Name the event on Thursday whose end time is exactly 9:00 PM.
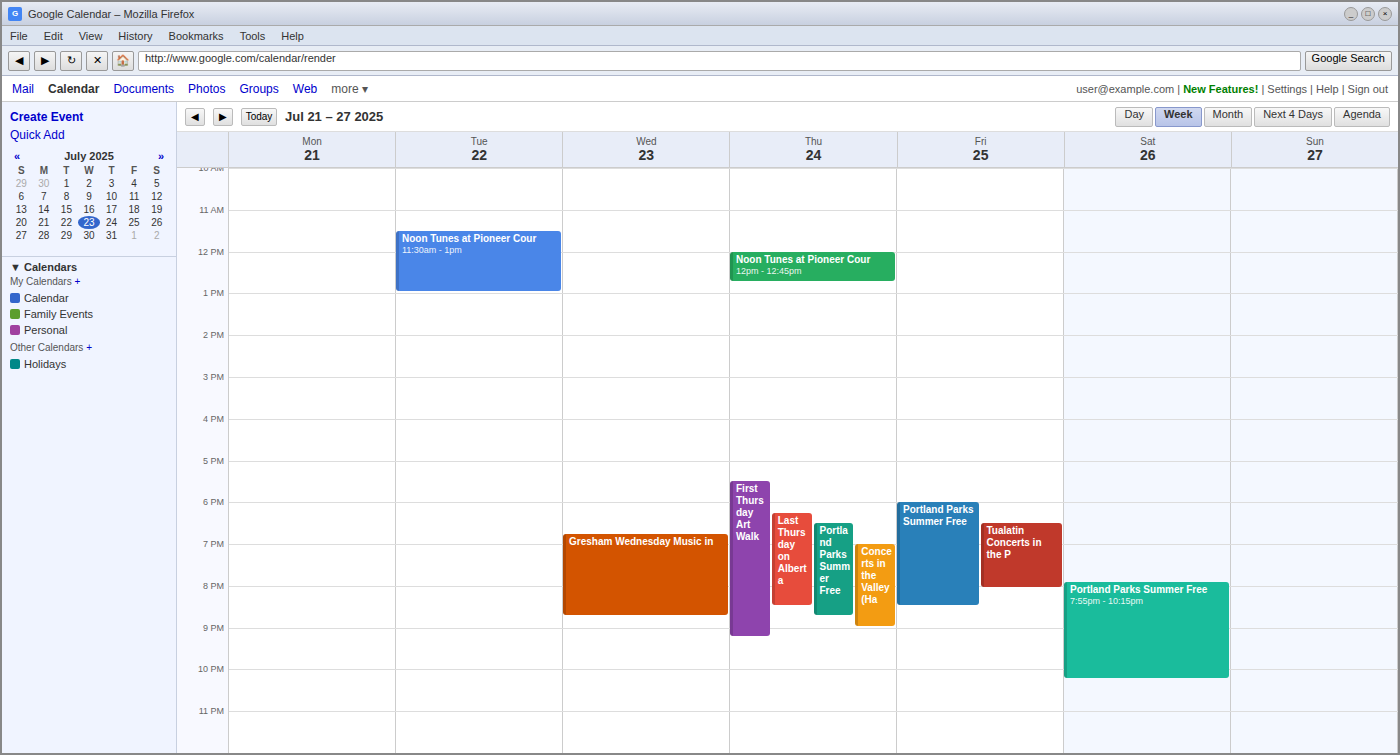
"Concerts in the Valley (Ha"